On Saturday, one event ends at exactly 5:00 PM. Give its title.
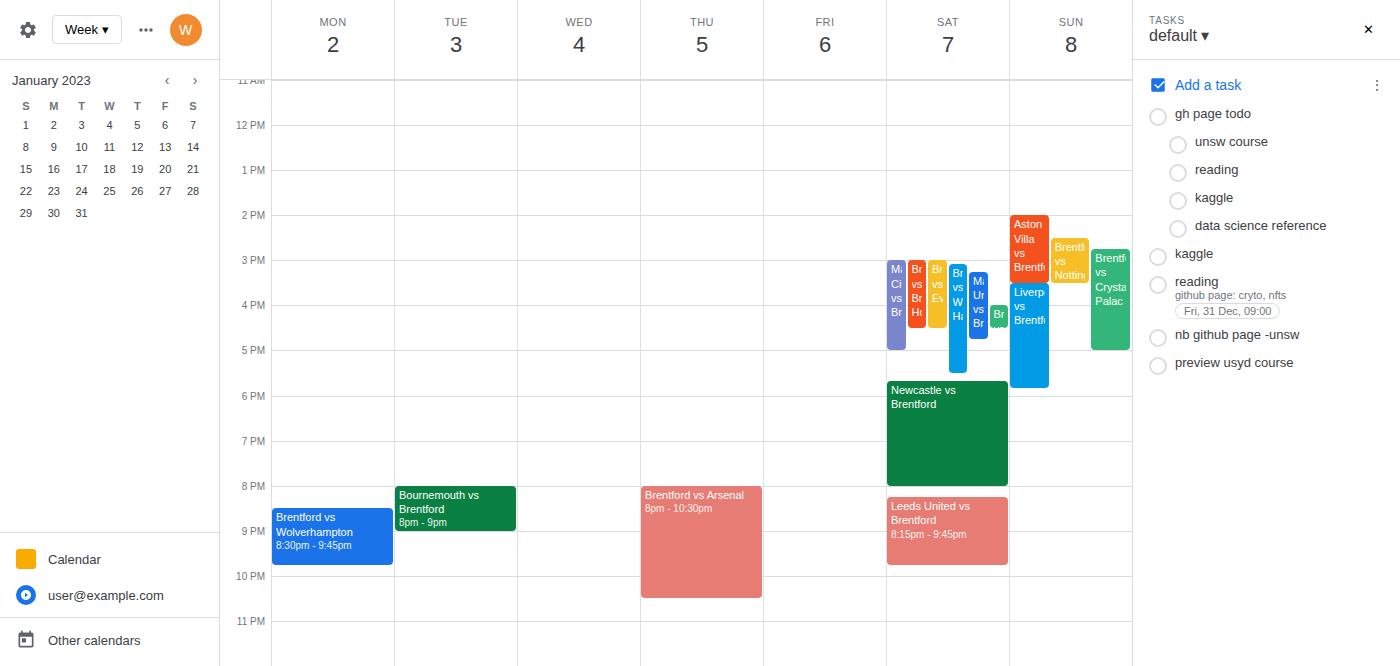
"Man City vs Brentford"